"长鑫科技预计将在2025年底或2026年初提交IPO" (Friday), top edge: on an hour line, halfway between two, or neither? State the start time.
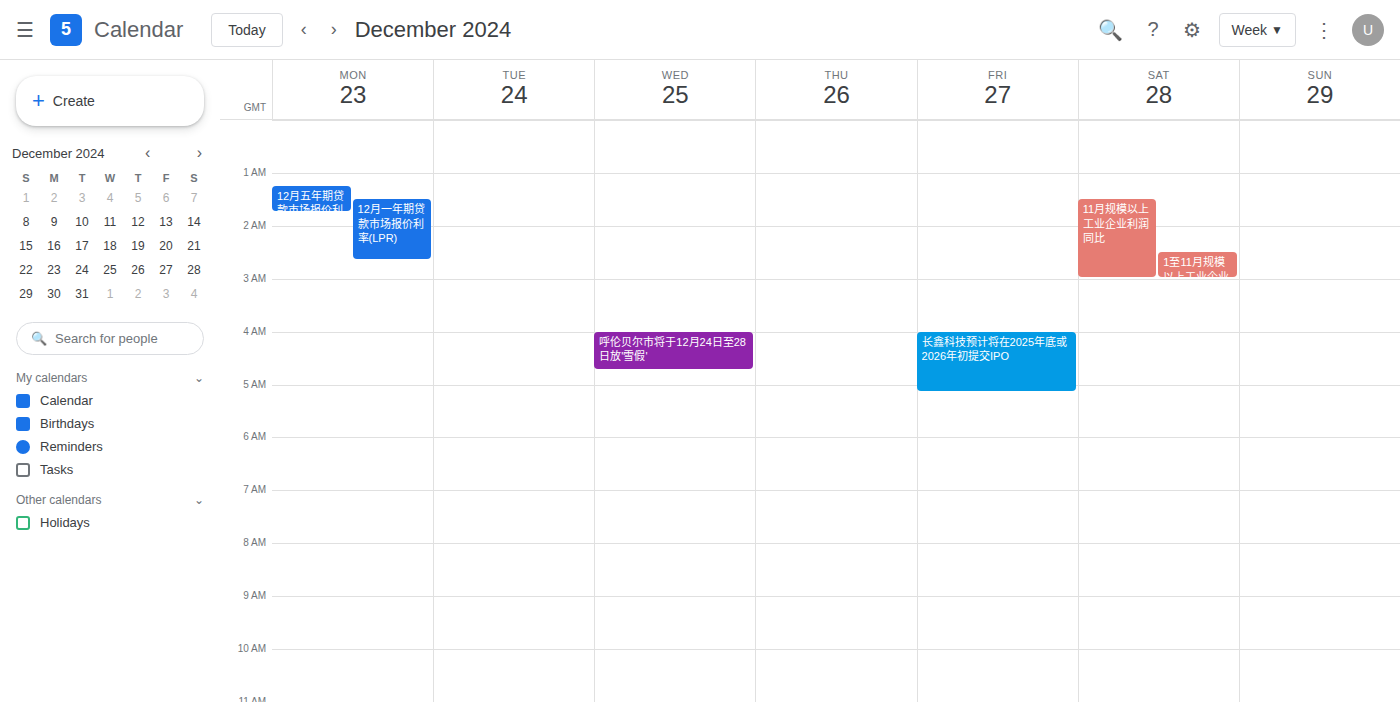
4:00 AM -- exactly on the 4 AM line.